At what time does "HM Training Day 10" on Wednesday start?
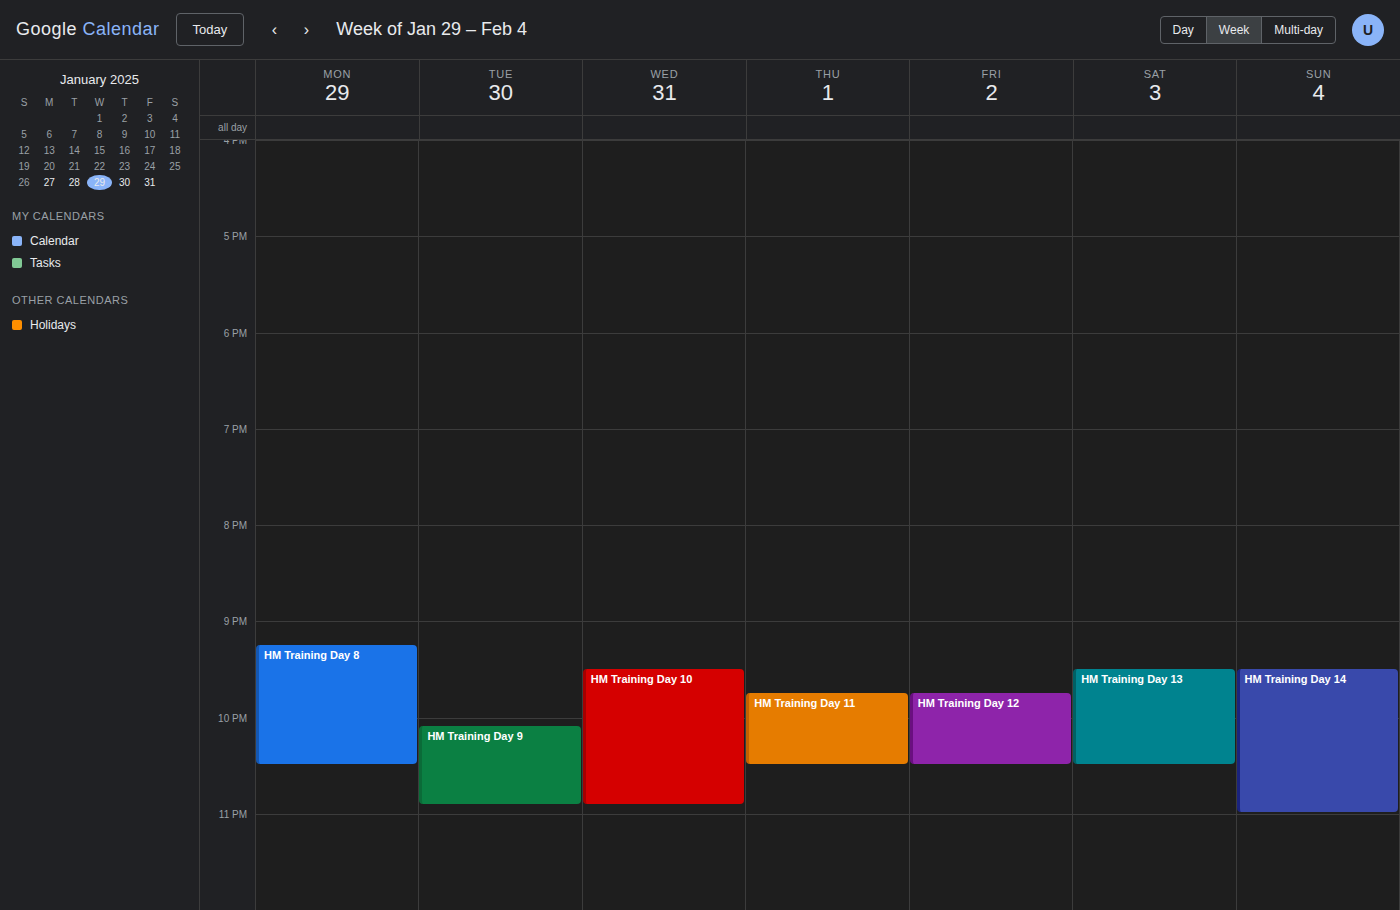
9:30 PM